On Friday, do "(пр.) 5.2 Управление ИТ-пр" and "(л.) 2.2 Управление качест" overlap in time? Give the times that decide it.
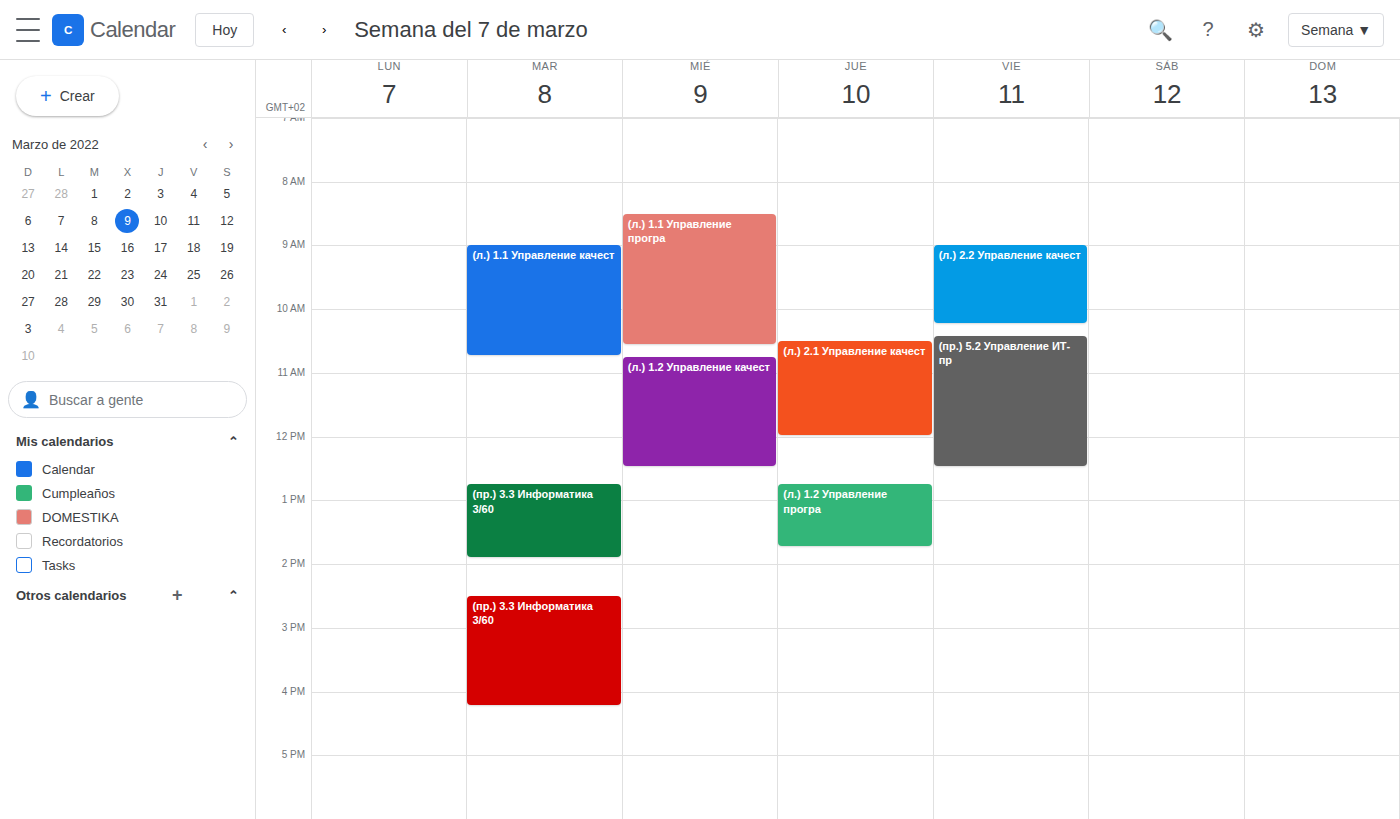
"(л.) 2.2 Управление качест" ends at 10:15 AM and "(пр.) 5.2 Управление ИТ-пр" starts at 10:25 AM -- no overlap.